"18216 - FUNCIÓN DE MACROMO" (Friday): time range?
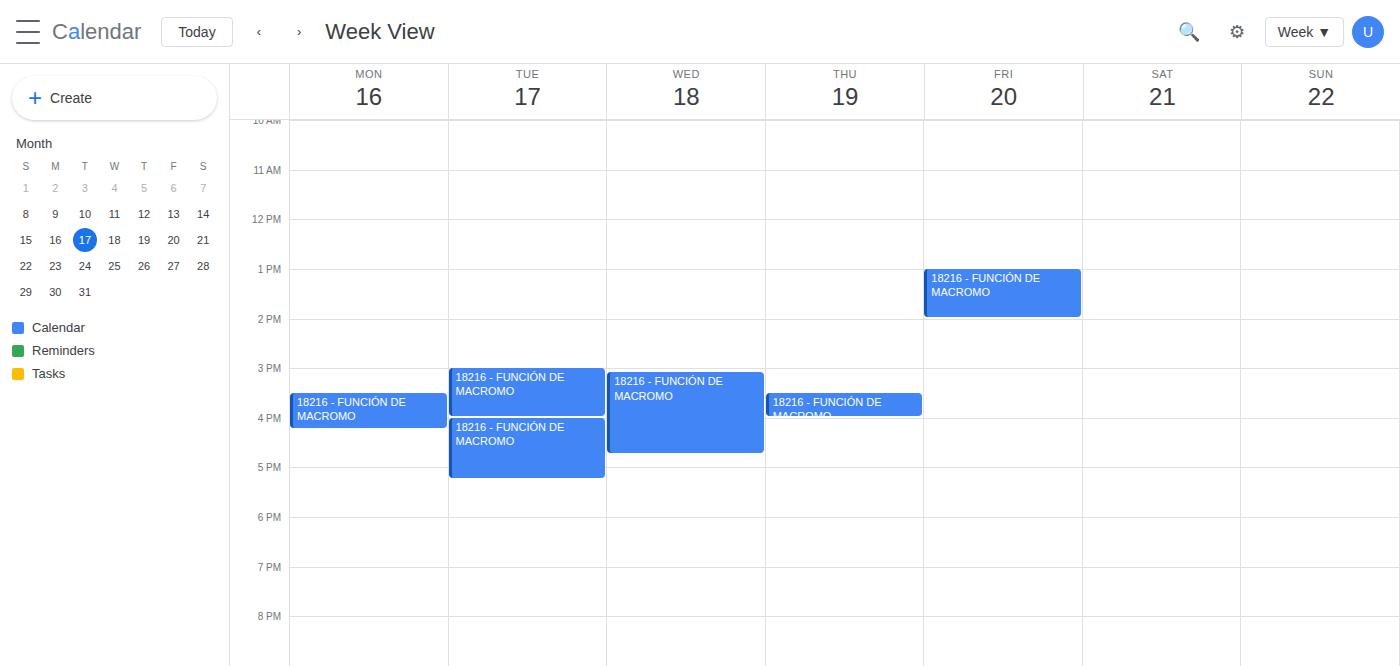
1:00 PM to 2:00 PM